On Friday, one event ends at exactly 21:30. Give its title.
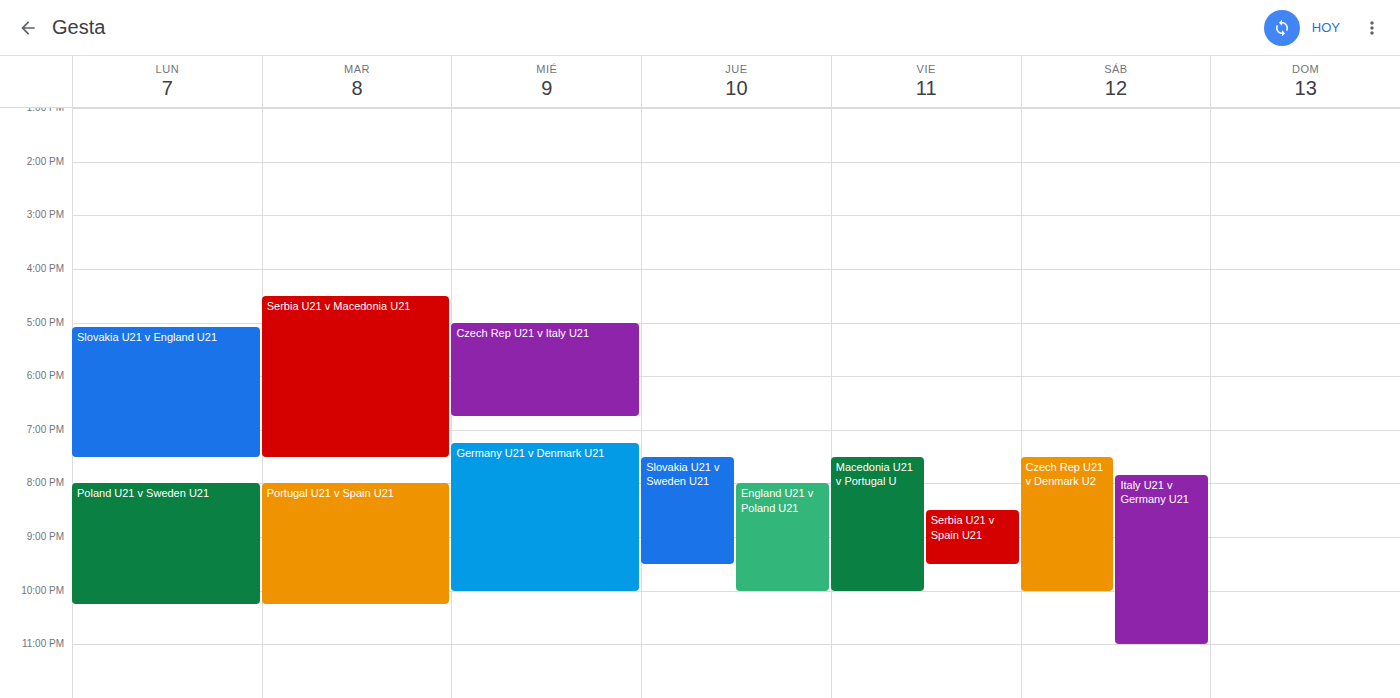
"Serbia U21 v Spain U21"